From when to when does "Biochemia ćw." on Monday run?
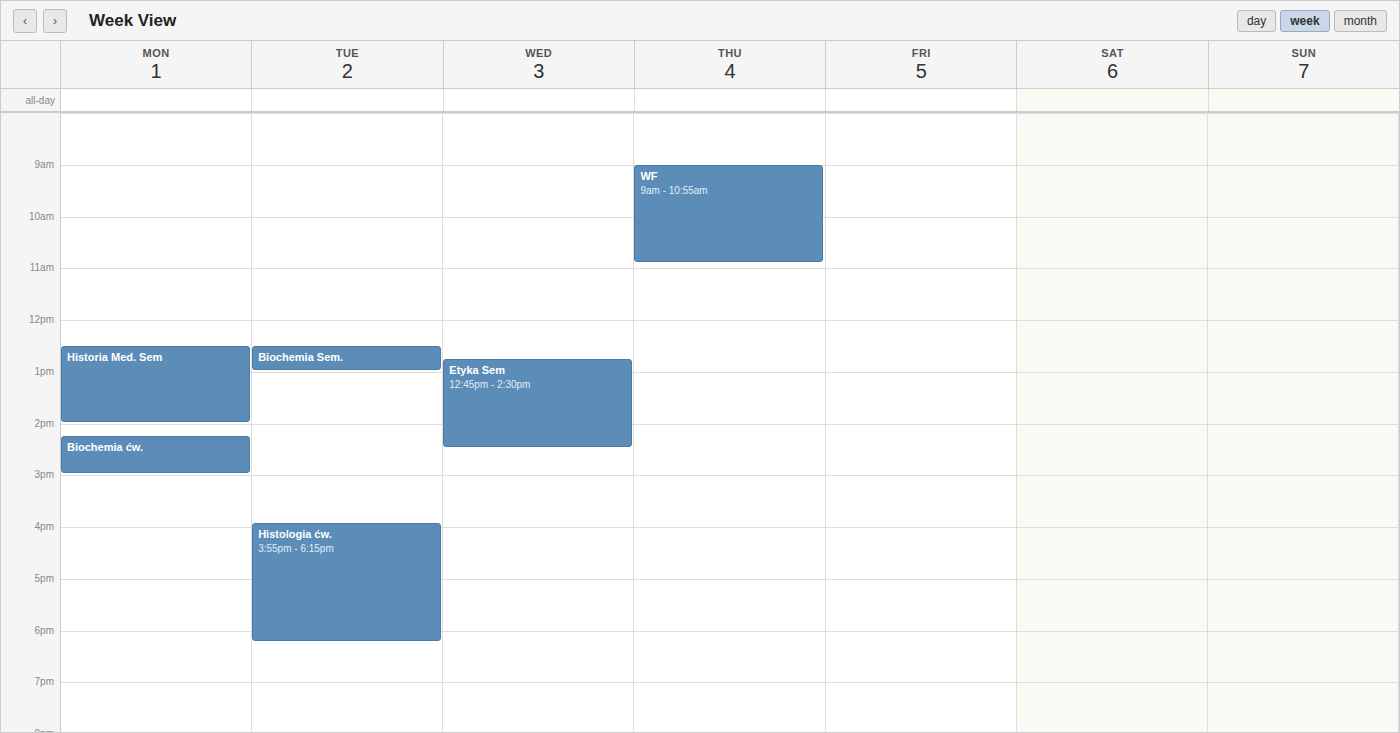
2:15 PM to 3:00 PM